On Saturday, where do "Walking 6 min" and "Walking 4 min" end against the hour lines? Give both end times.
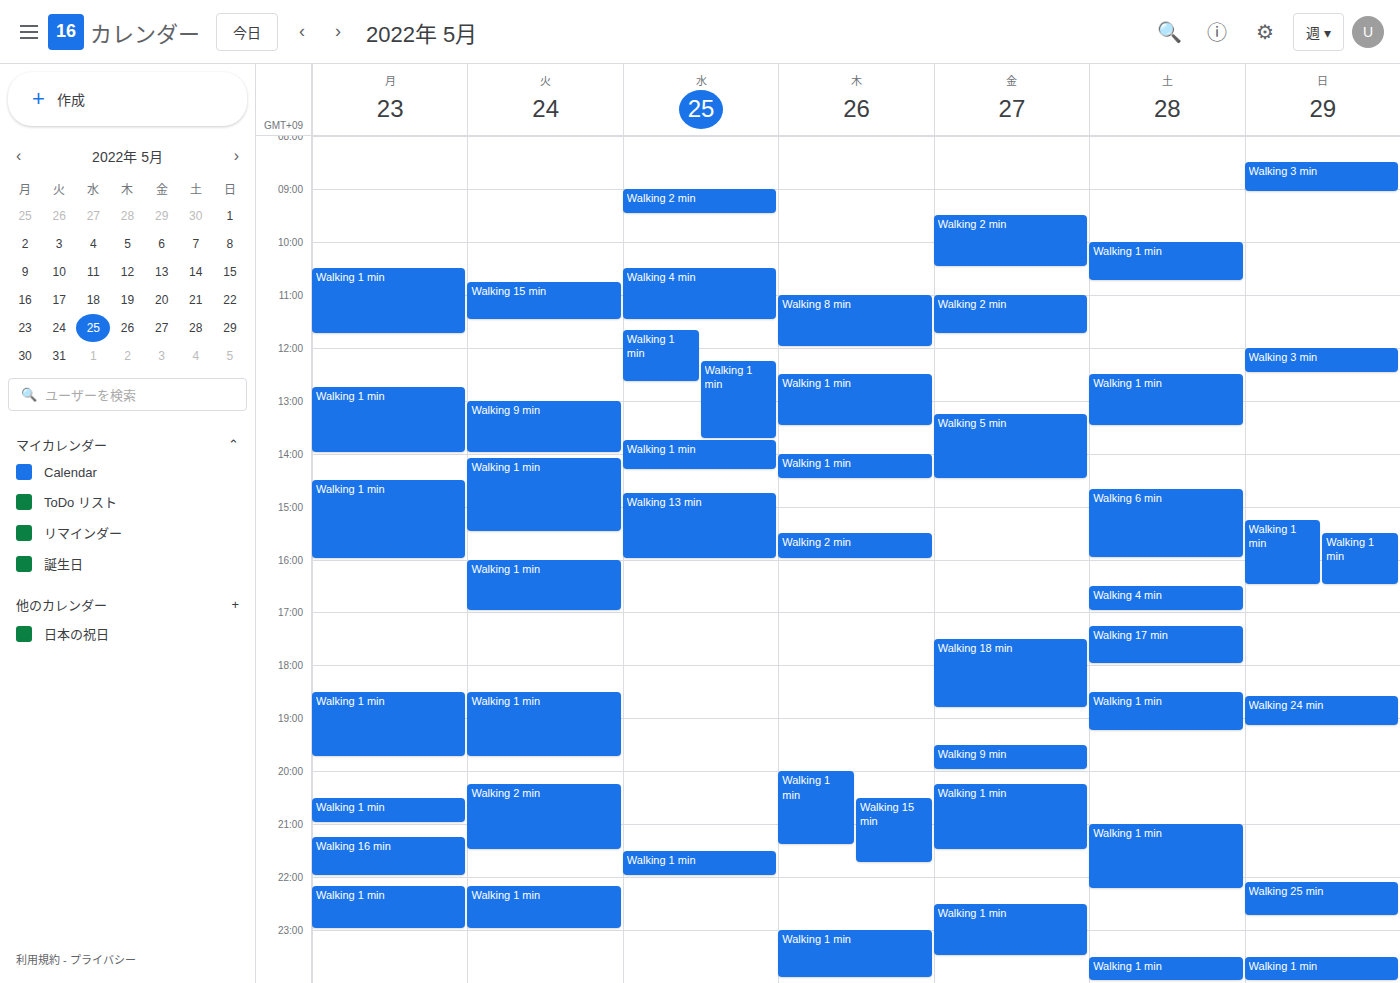
"Walking 6 min": 4:00 PM, exactly on the 4 PM line. "Walking 4 min": 5:00 PM, exactly on the 5 PM line.